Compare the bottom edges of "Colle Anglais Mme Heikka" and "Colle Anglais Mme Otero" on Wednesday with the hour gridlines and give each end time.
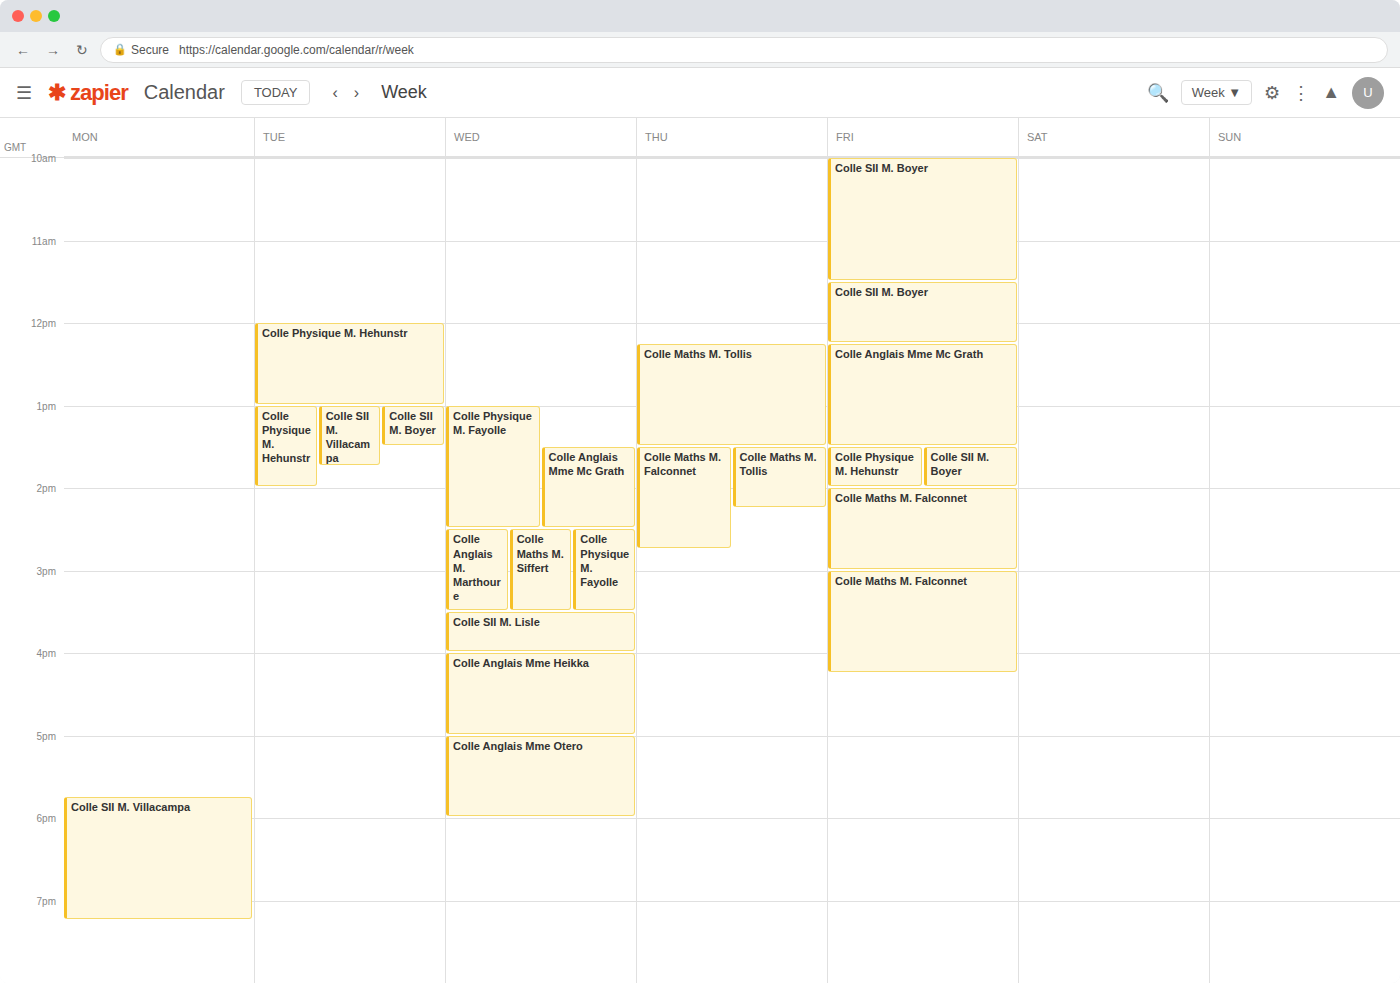
"Colle Anglais Mme Heikka": 5:00 PM, exactly on the 5 PM line. "Colle Anglais Mme Otero": 6:00 PM, exactly on the 6 PM line.